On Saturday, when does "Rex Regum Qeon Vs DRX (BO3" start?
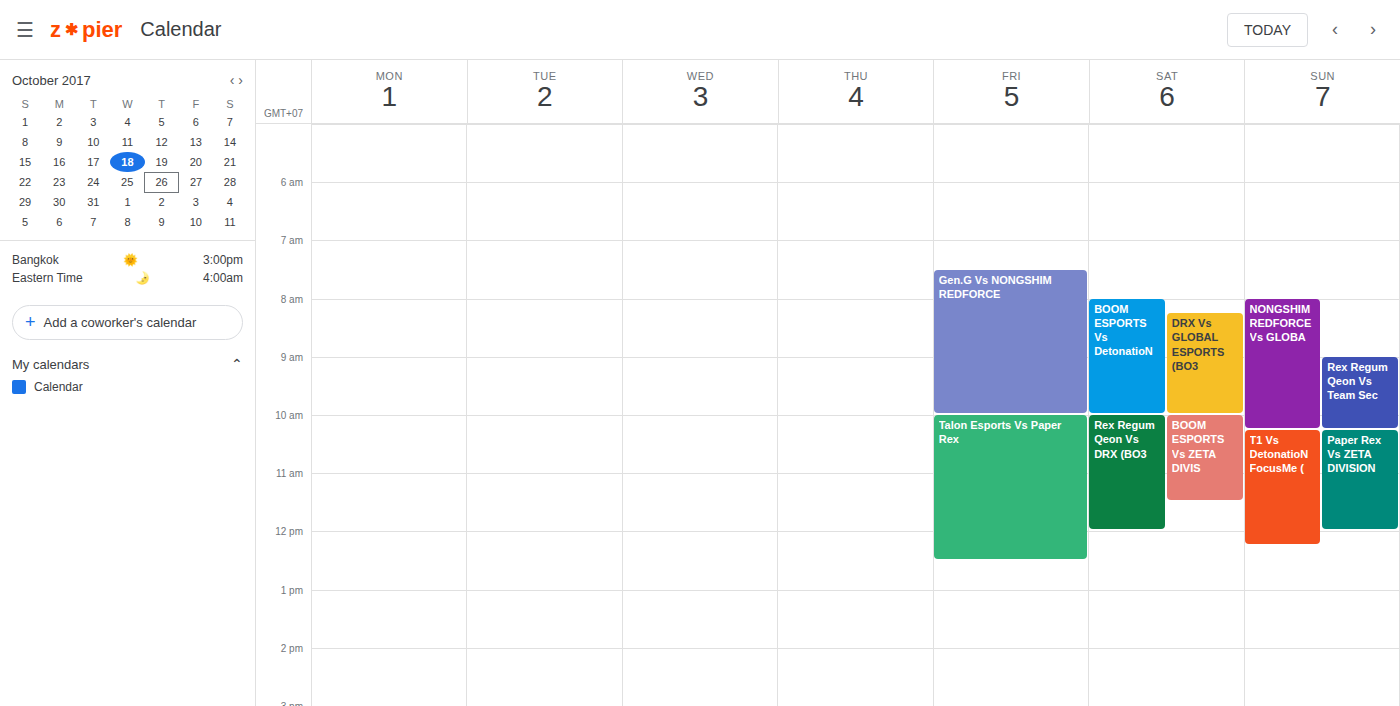
10:00